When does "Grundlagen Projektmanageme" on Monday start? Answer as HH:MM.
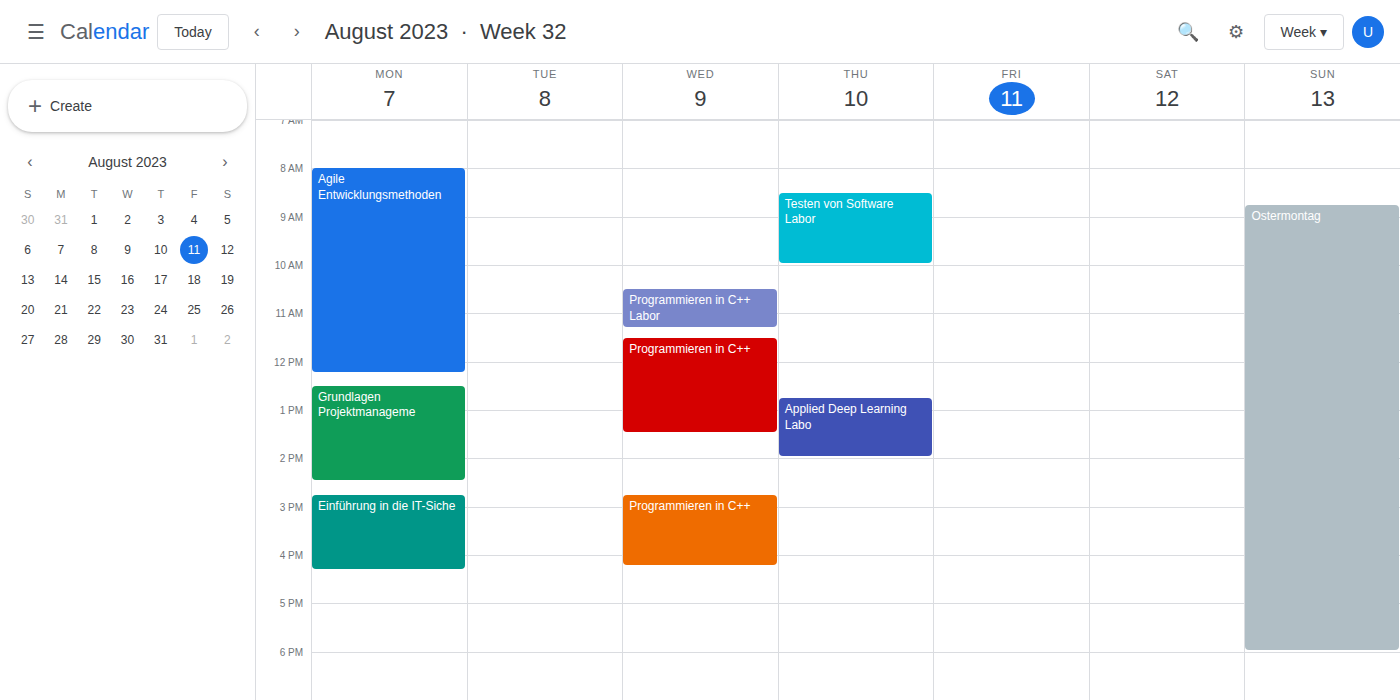
12:30